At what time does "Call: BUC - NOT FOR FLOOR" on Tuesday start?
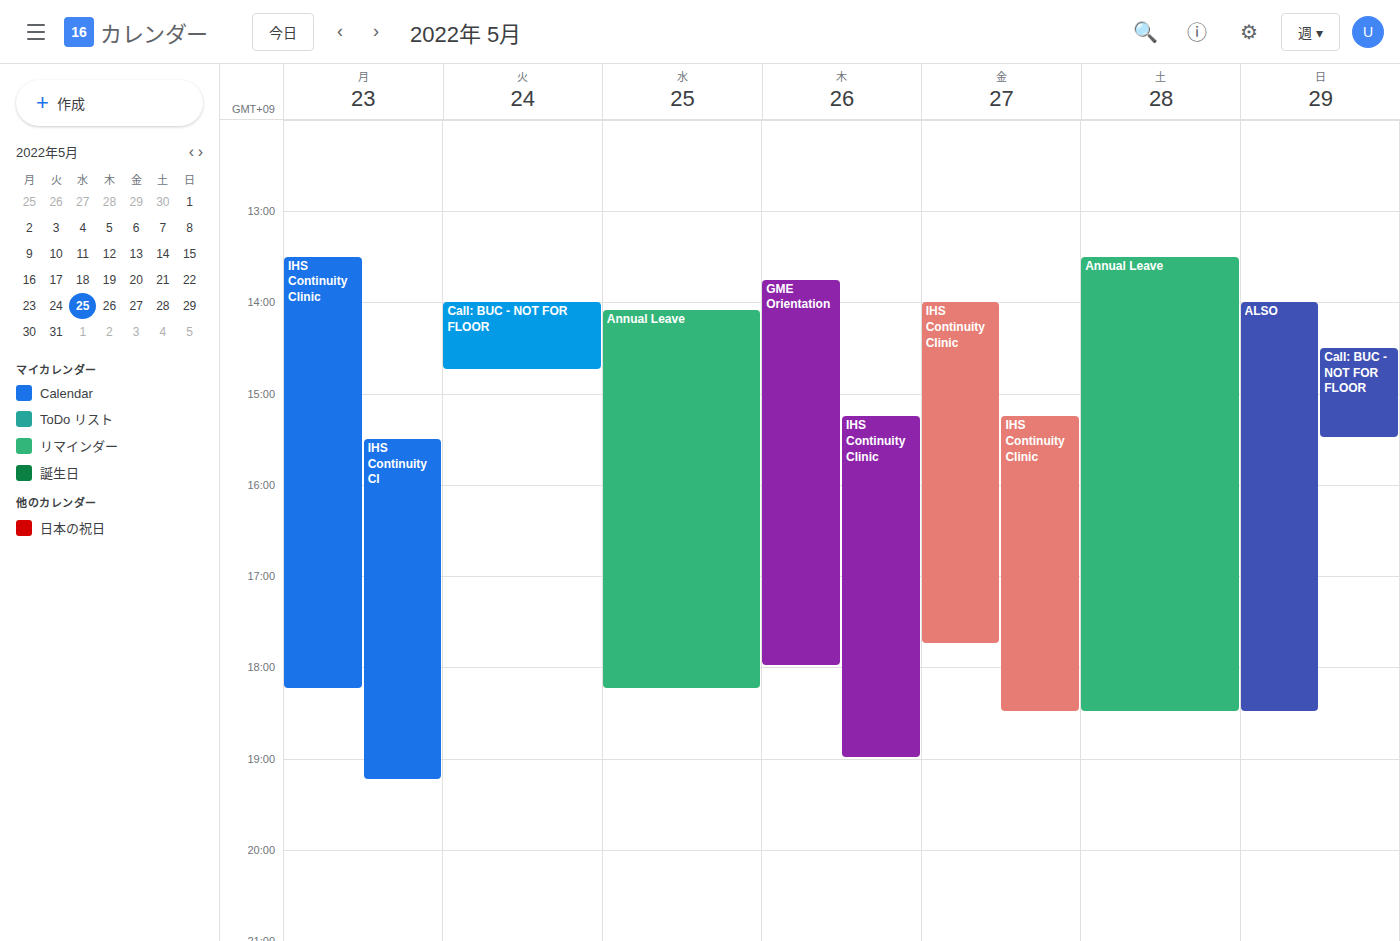
2:00 PM